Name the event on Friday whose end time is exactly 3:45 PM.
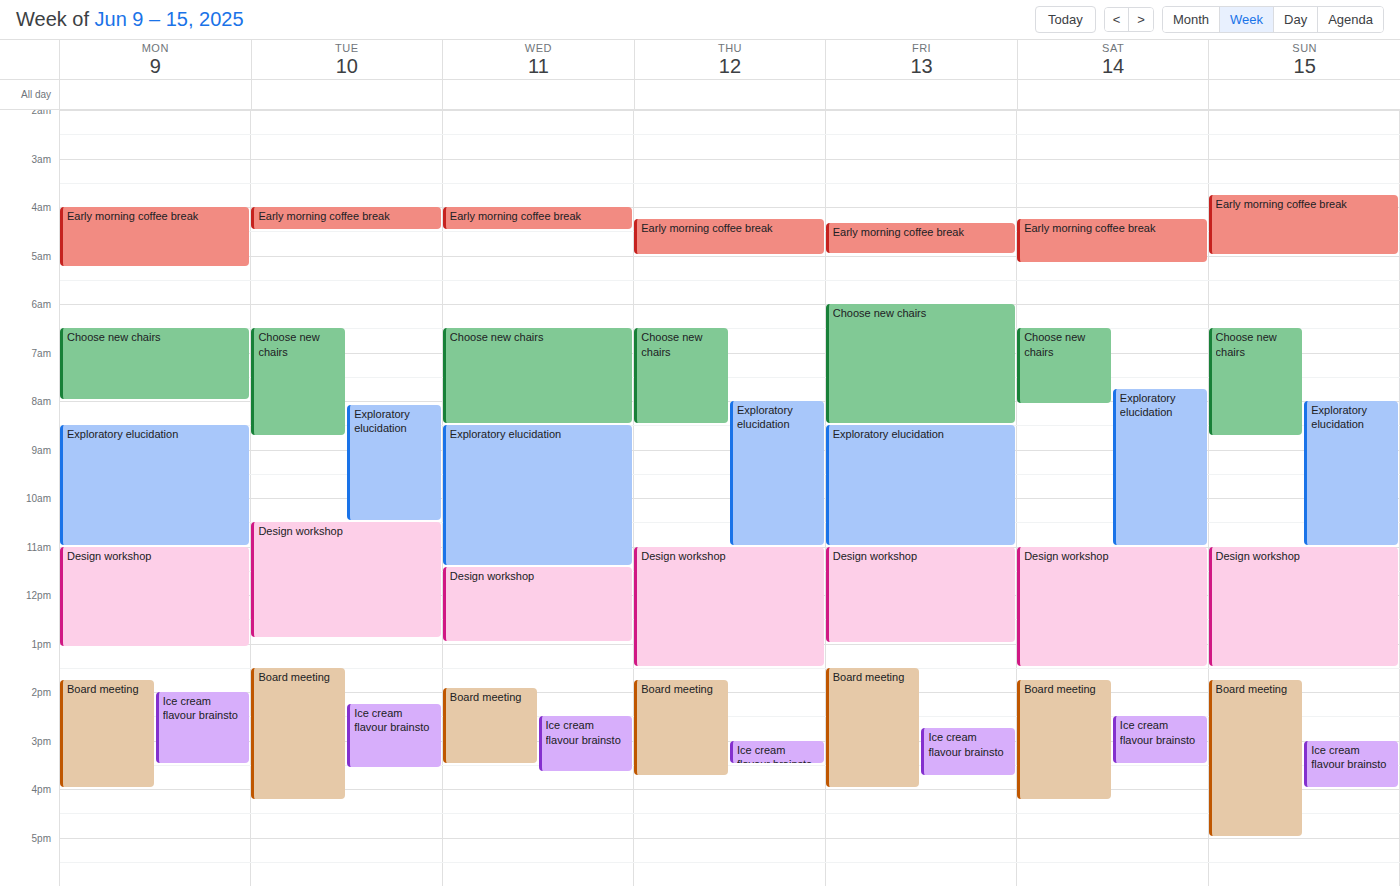
"Ice cream flavour brainsto"